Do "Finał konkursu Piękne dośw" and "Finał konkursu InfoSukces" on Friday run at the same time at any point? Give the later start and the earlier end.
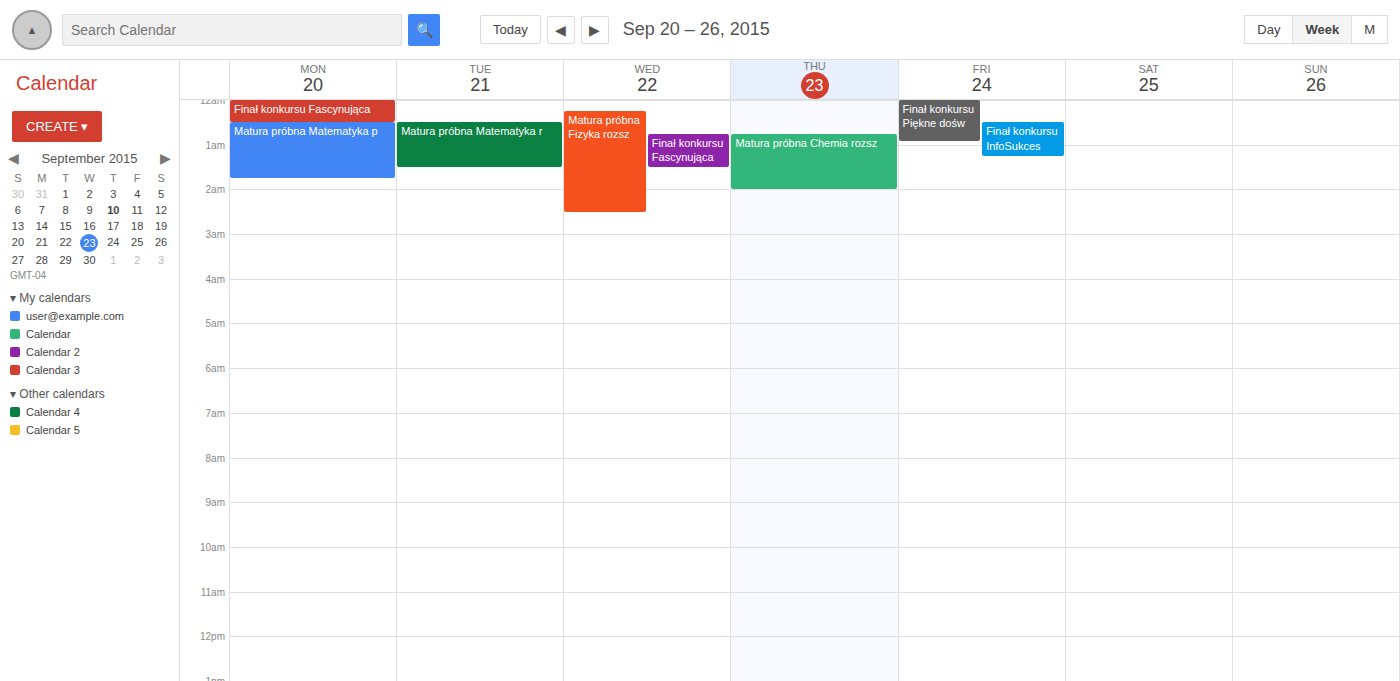
"Finał konkursu InfoSukces" starts at 12:30 AM, before "Finał konkursu Piękne dośw" ends at 12:55 AM -- they overlap.